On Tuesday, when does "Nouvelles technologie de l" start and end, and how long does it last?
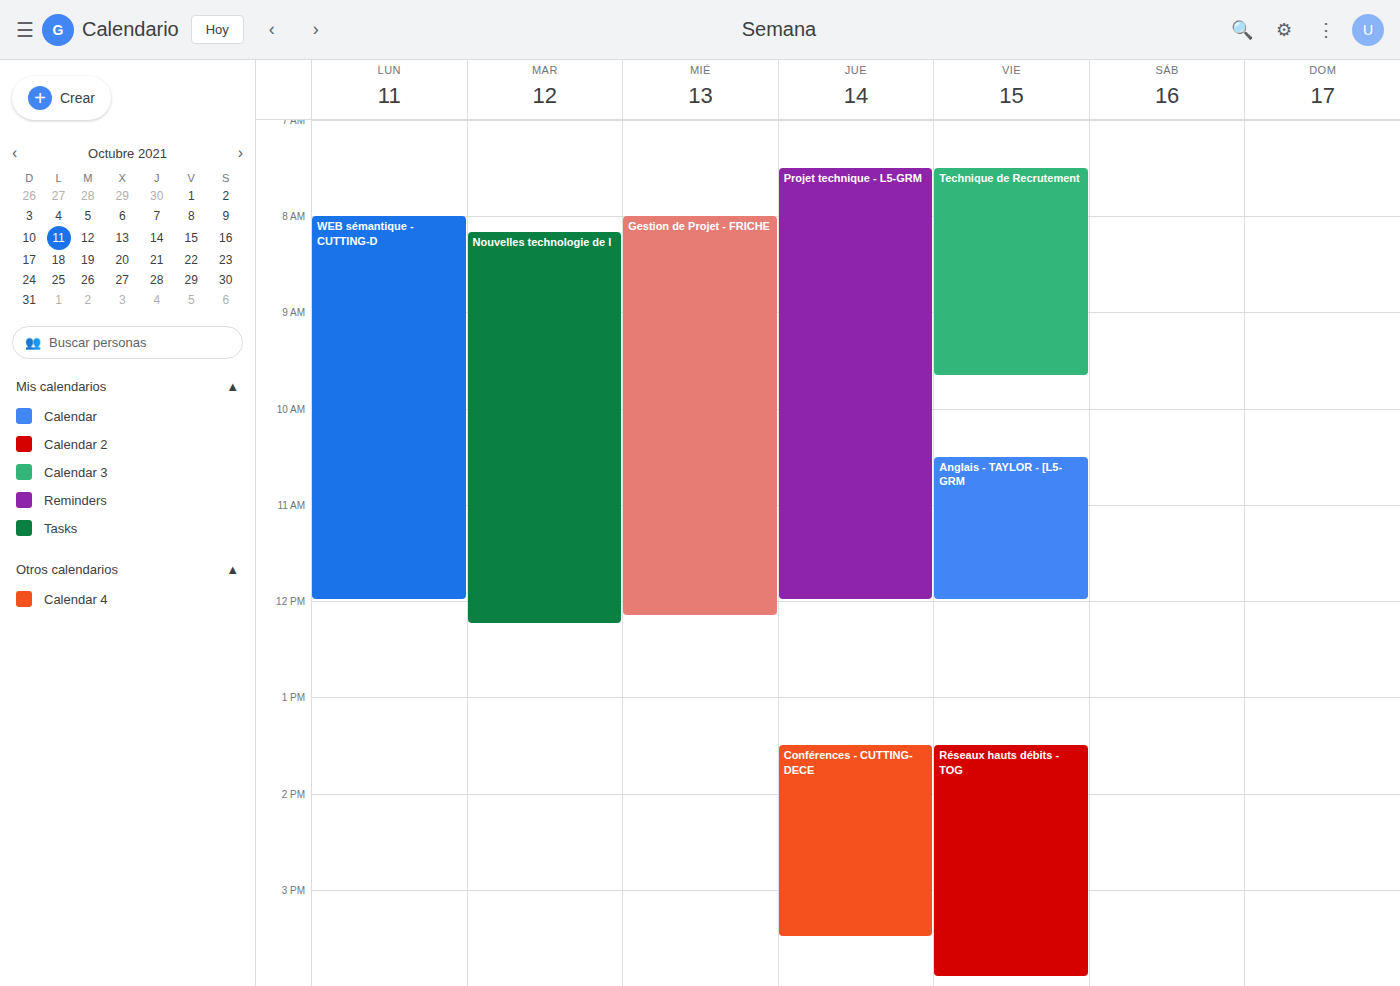
8:10 AM to 12:15 PM, 4 hours 5 minutes